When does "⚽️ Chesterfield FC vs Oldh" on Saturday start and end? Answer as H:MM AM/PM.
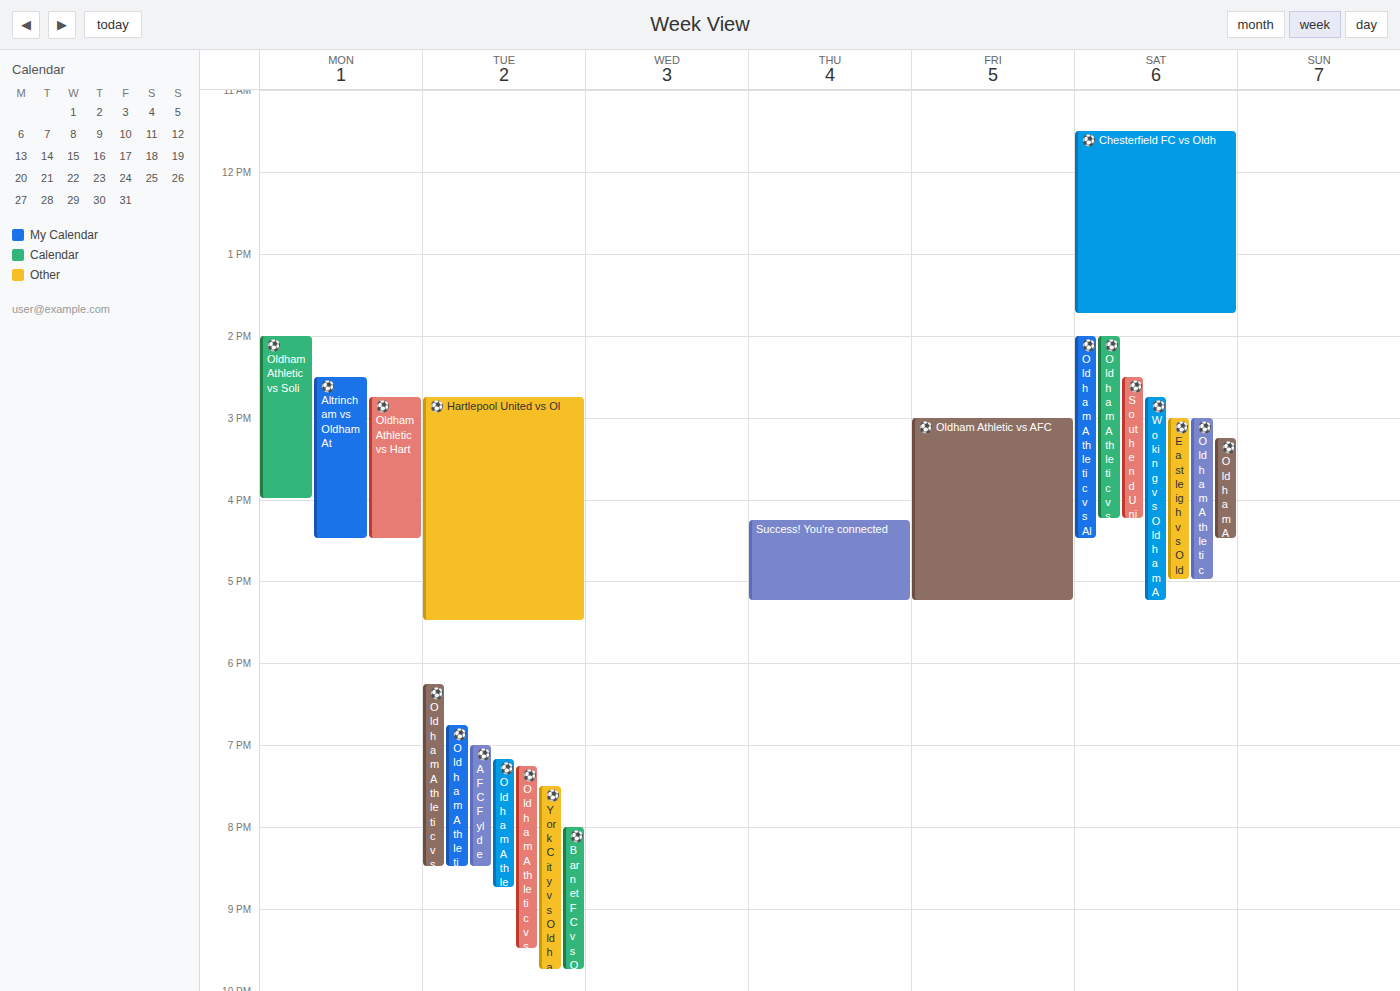
11:30 AM to 1:45 PM